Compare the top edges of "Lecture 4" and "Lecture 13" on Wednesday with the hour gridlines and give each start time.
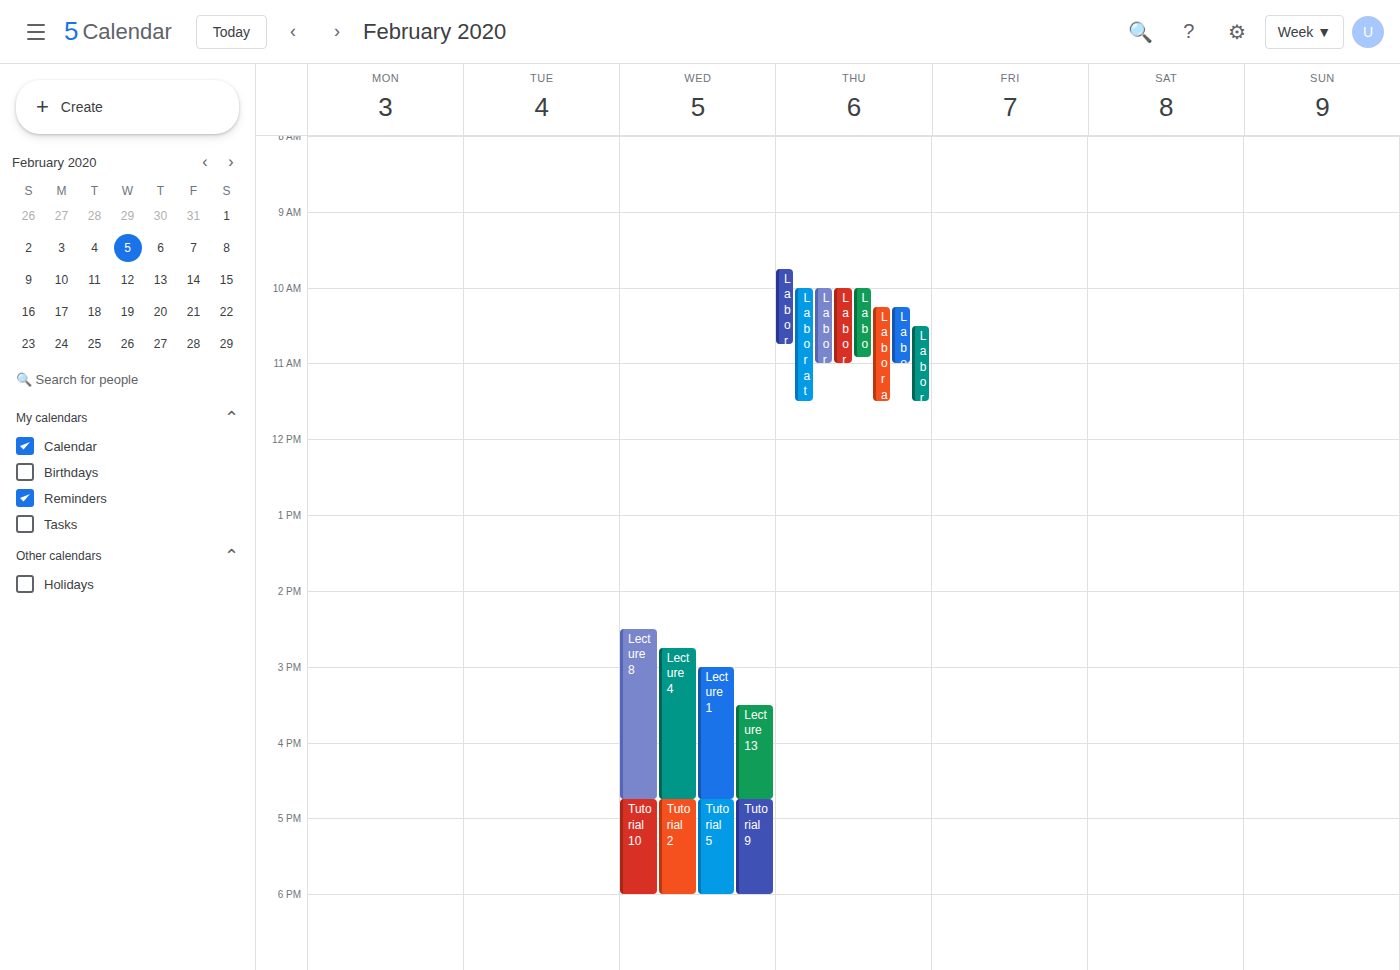
"Lecture 4": 2:45 PM, neither: three quarters of the way from the 2 PM line to the 3 PM line. "Lecture 13": 3:30 PM, halfway between the 3 PM and 4 PM lines.